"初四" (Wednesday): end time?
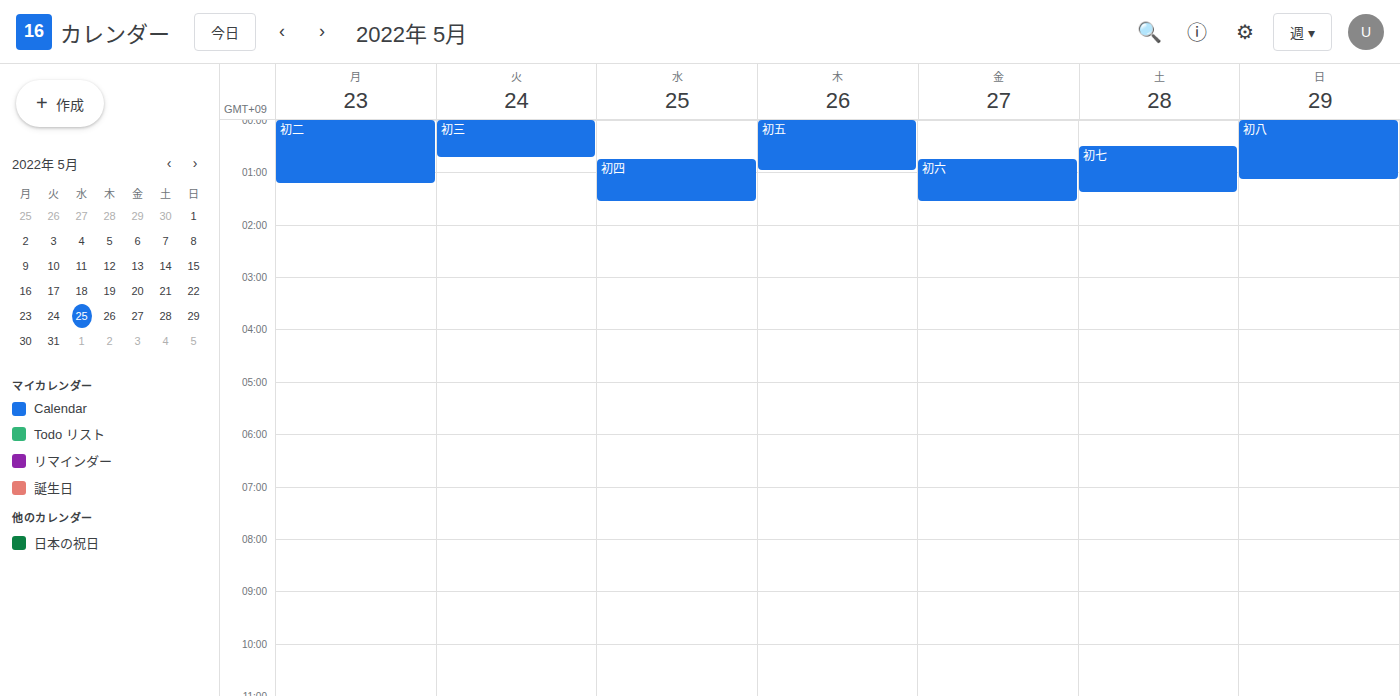
1:35 AM